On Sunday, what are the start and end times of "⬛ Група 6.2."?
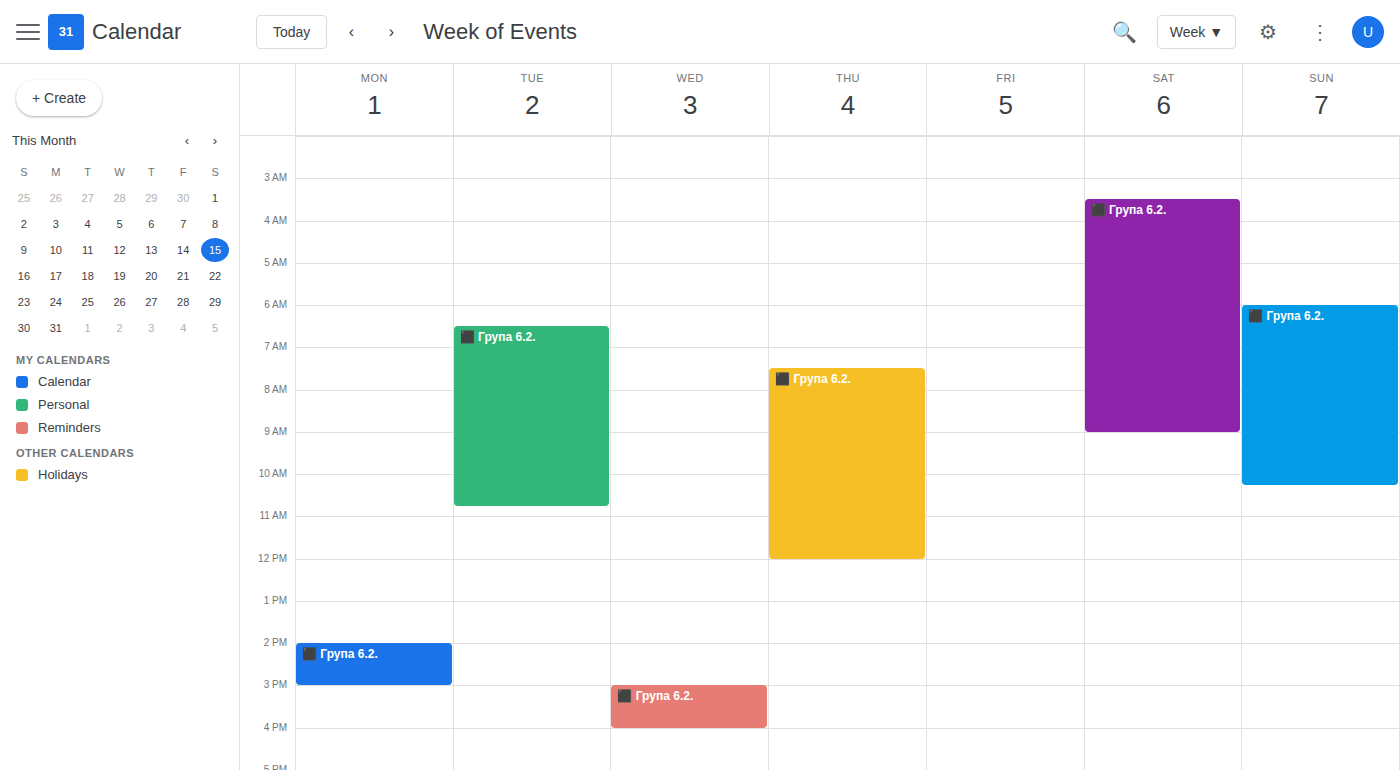
06:00 to 10:15